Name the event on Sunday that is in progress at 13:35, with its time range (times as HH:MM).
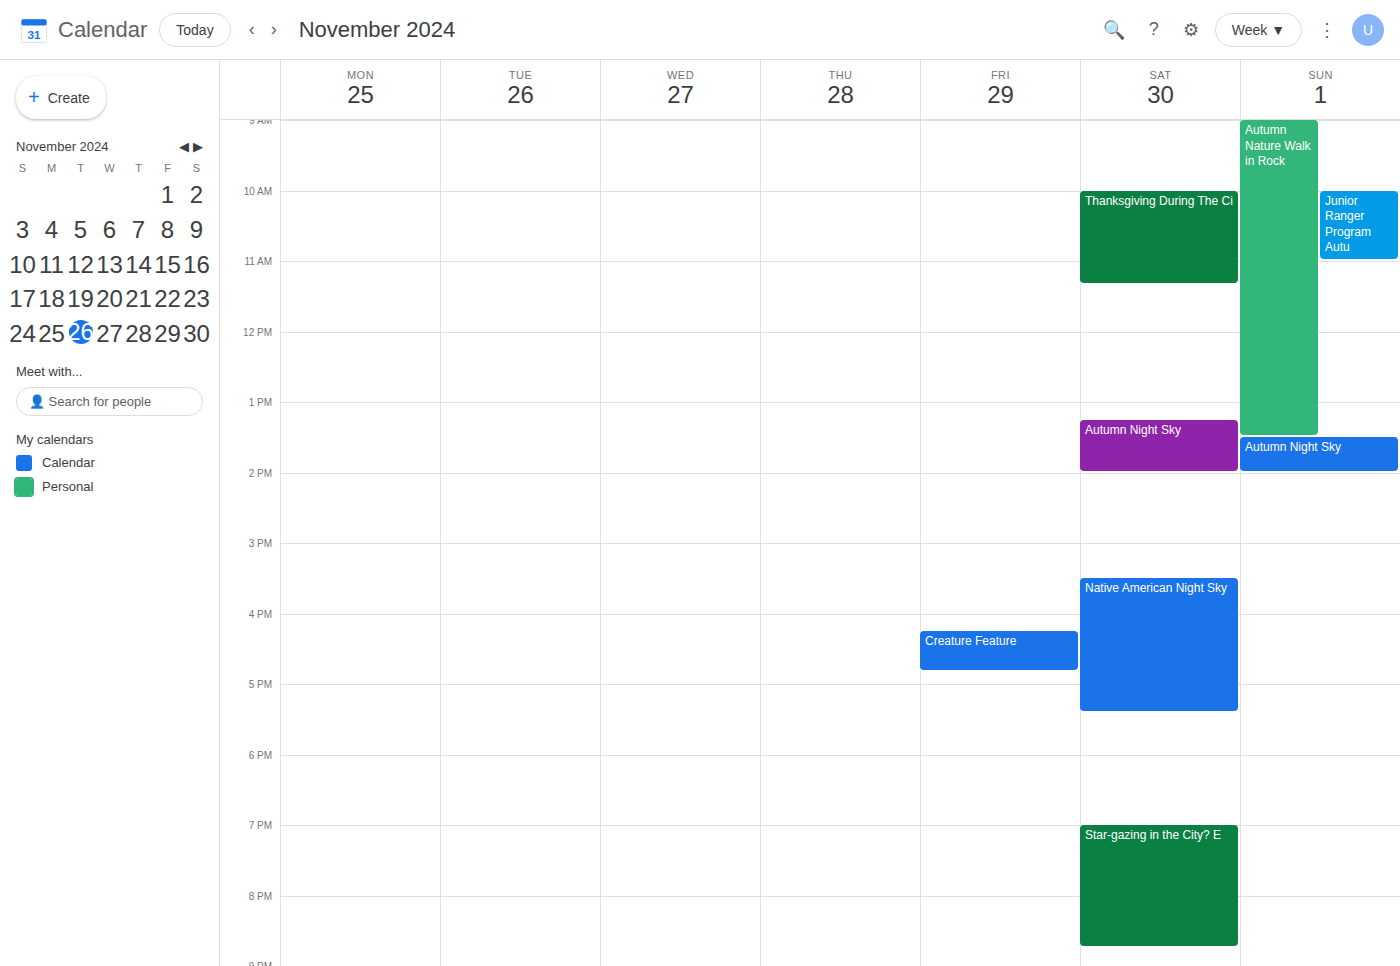
"Autumn Night Sky", 13:30 to 14:00